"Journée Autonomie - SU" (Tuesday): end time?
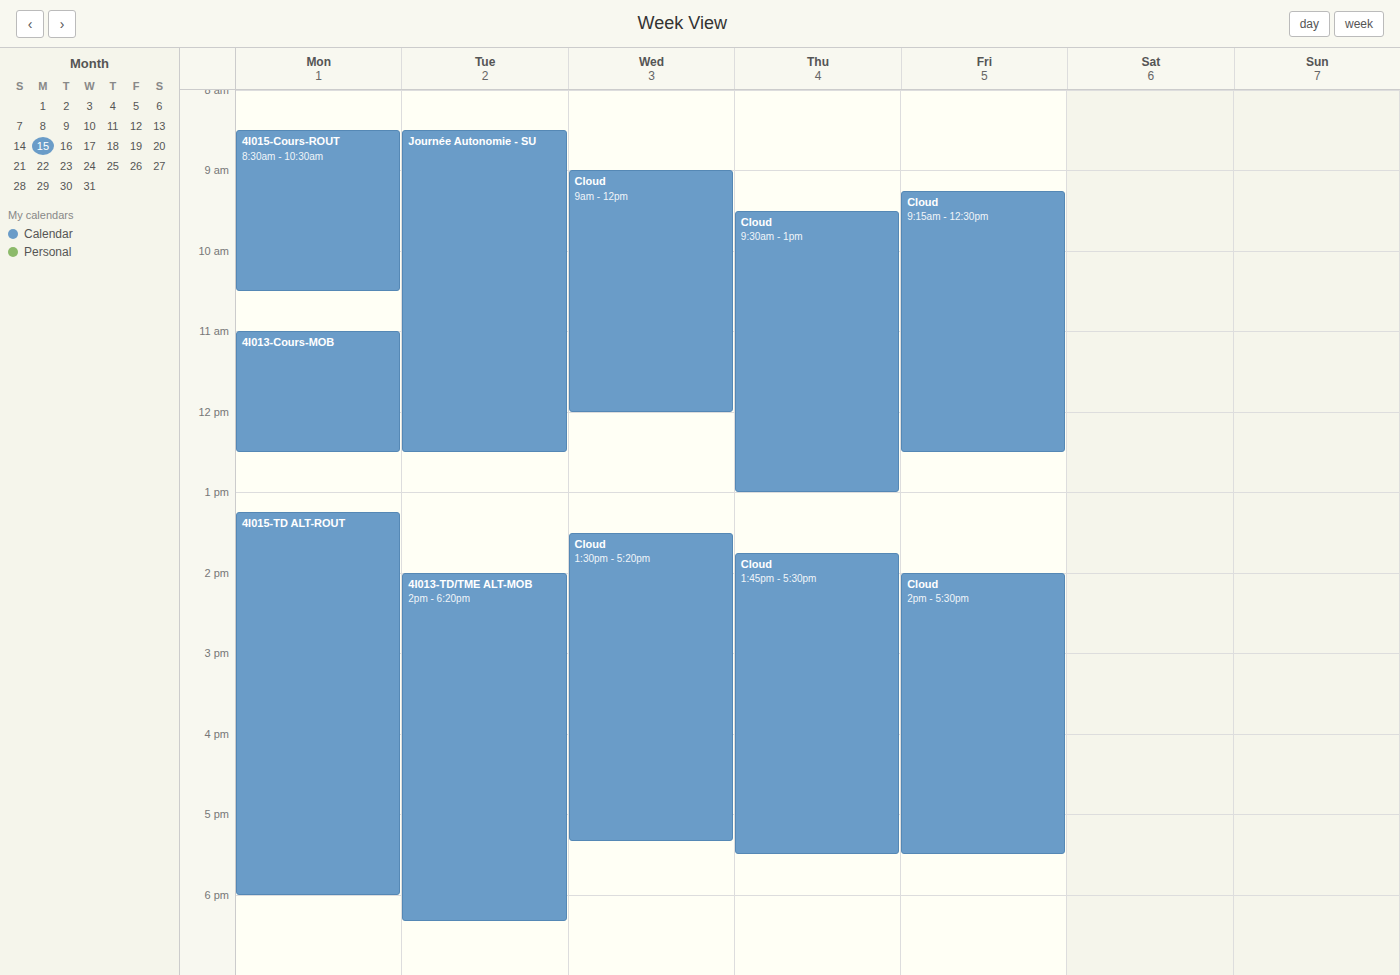
12:30 PM